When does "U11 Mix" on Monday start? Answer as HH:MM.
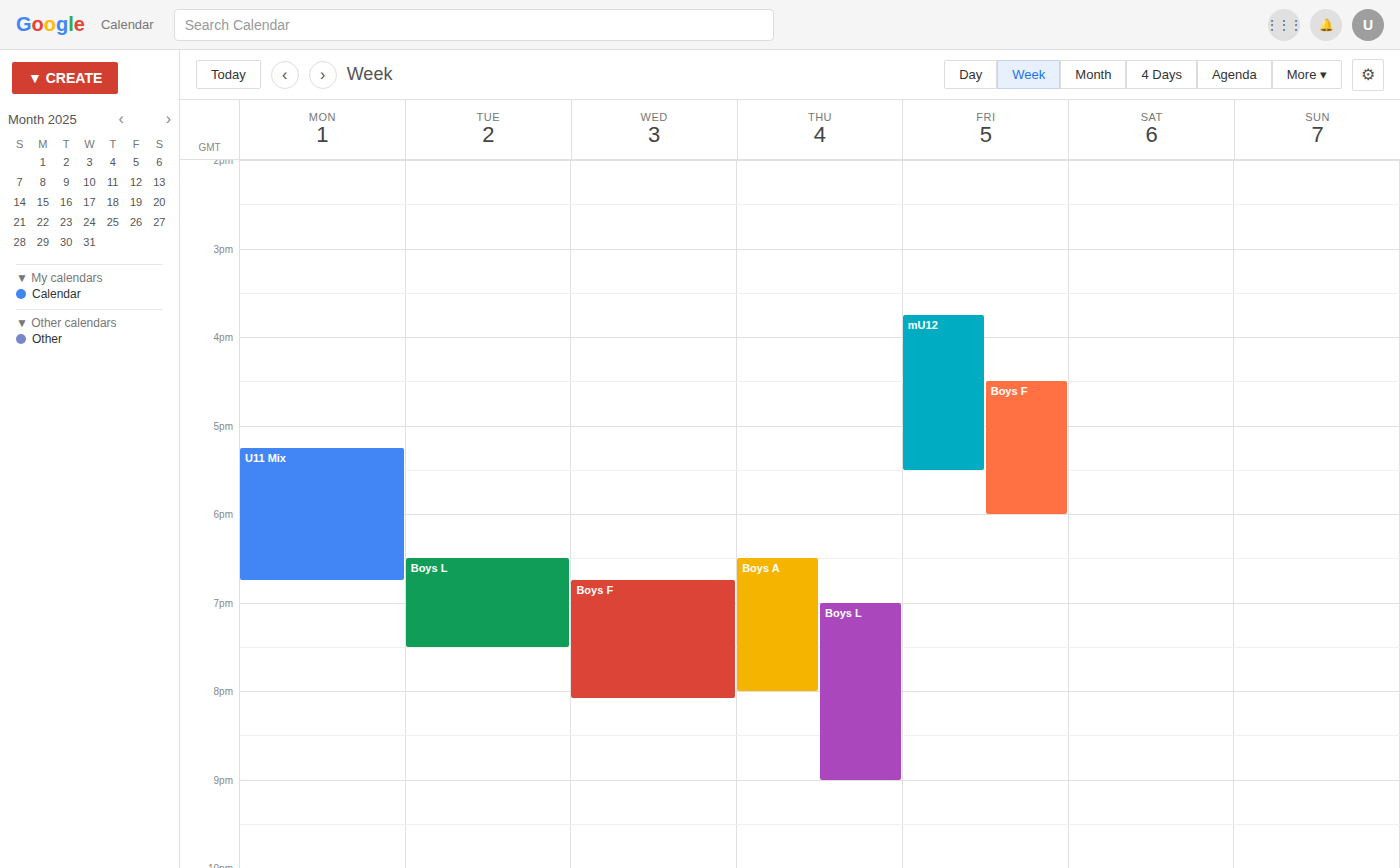
17:15